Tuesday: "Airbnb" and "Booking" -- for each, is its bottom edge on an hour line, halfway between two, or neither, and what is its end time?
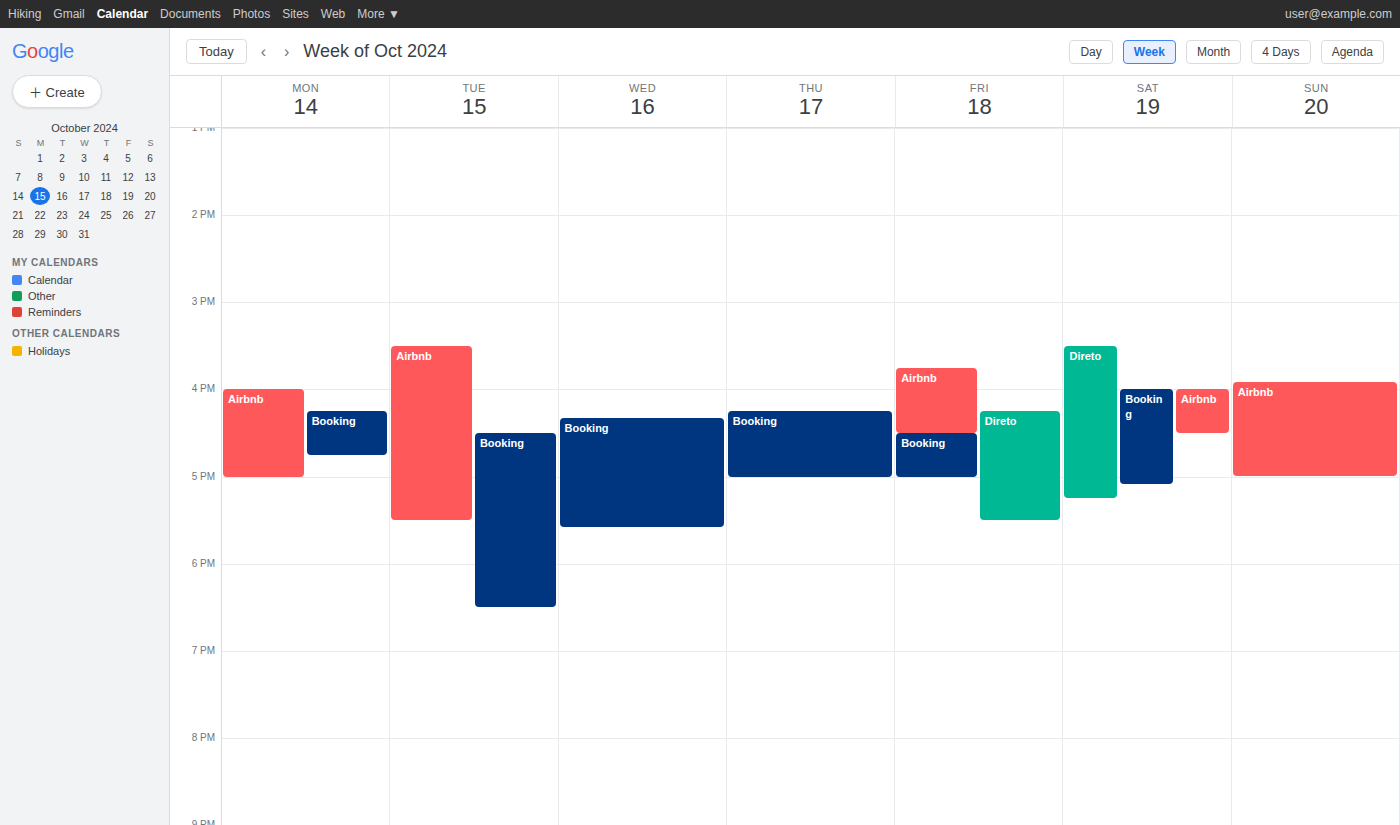
"Airbnb": 5:30 PM, halfway between the 5 PM and 6 PM lines. "Booking": 6:30 PM, halfway between the 6 PM and 7 PM lines.